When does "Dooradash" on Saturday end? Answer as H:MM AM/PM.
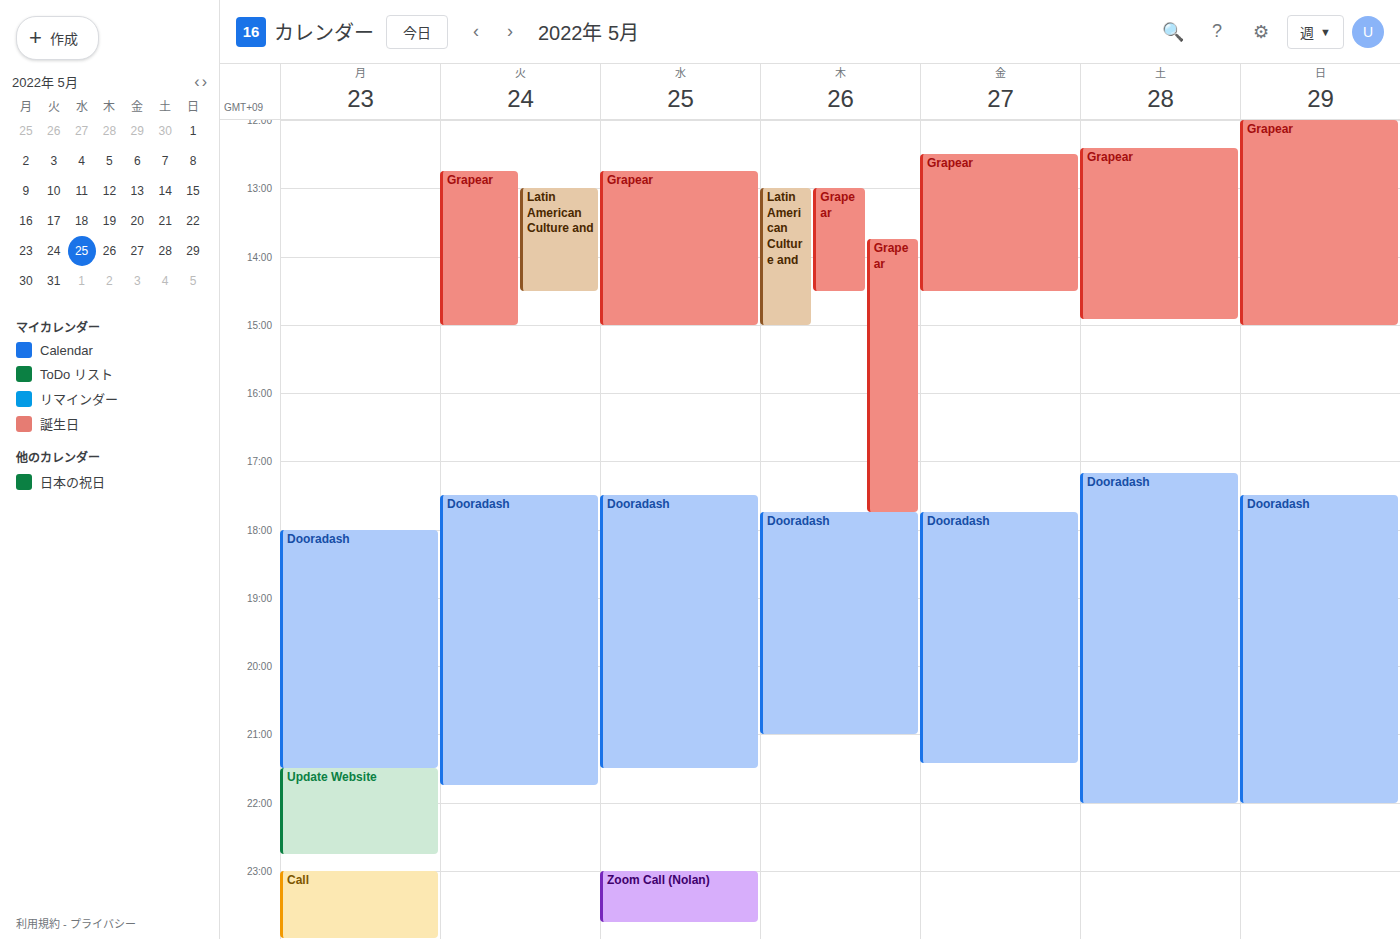
10:00 PM